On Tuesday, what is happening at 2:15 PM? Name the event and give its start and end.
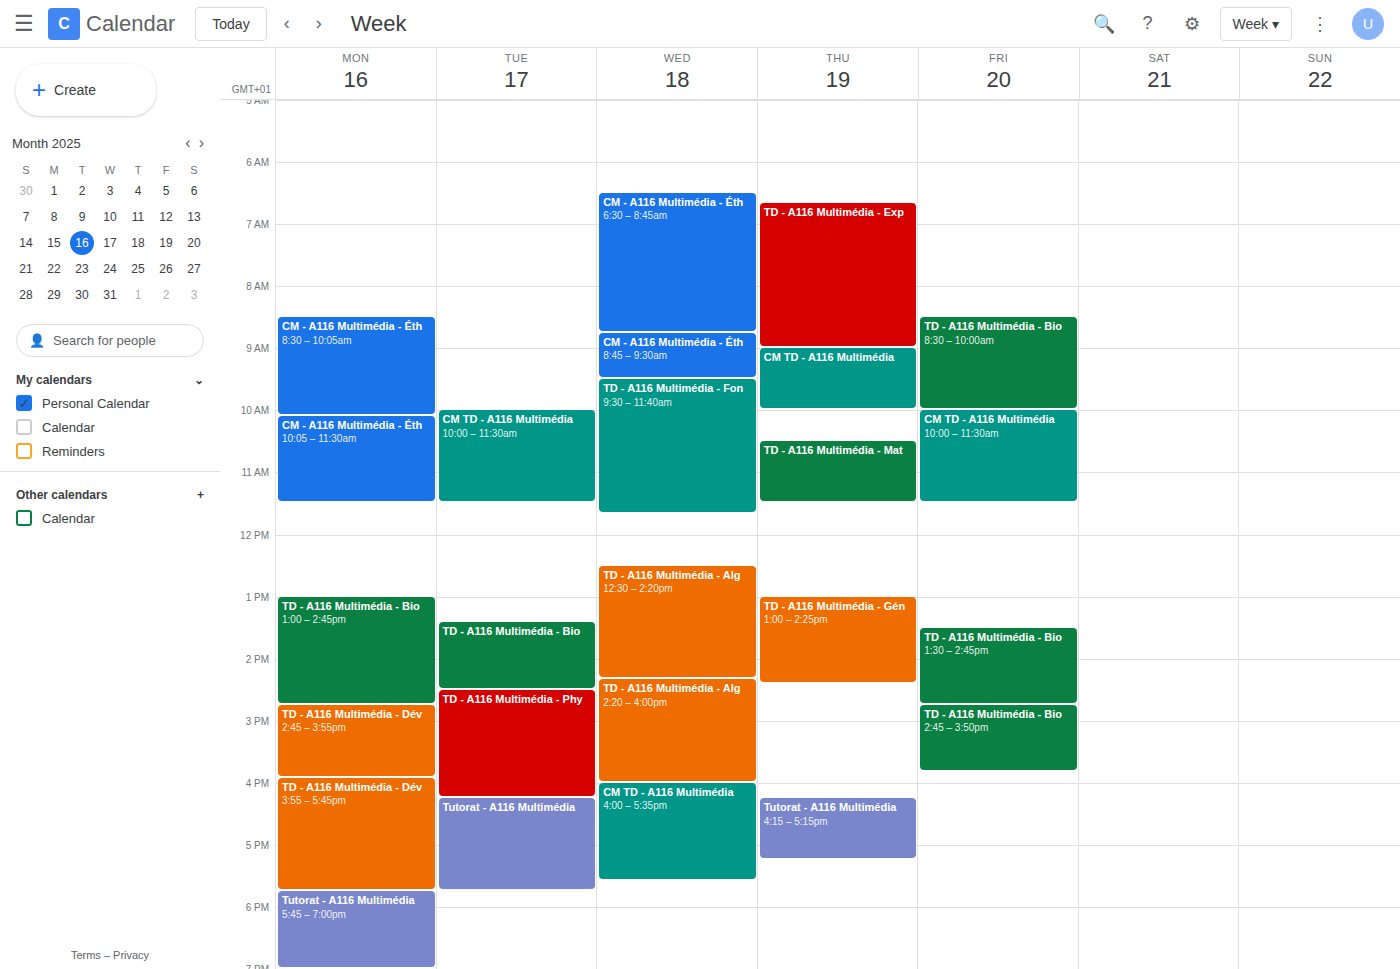
"TD - A116 Multimédia - Bio", 1:25 PM to 2:30 PM